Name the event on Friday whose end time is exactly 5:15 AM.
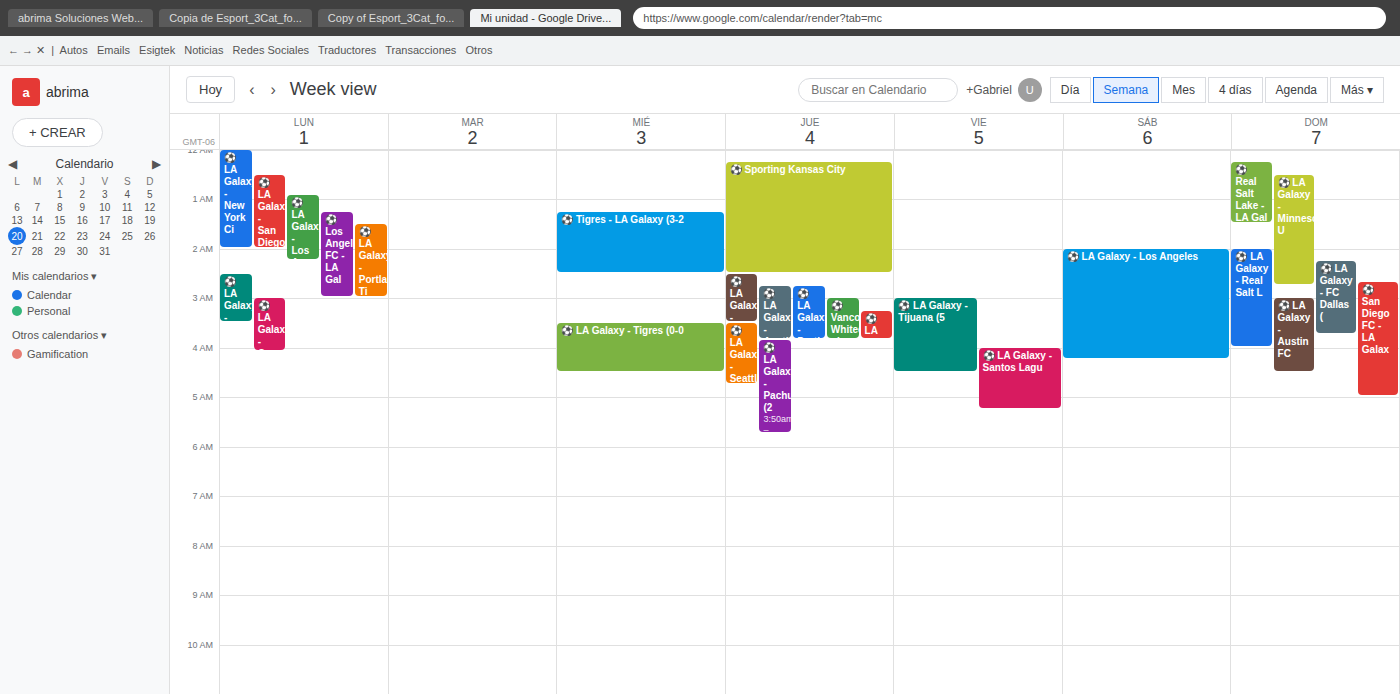
"⚽️ LA Galaxy - Santos Lagu"